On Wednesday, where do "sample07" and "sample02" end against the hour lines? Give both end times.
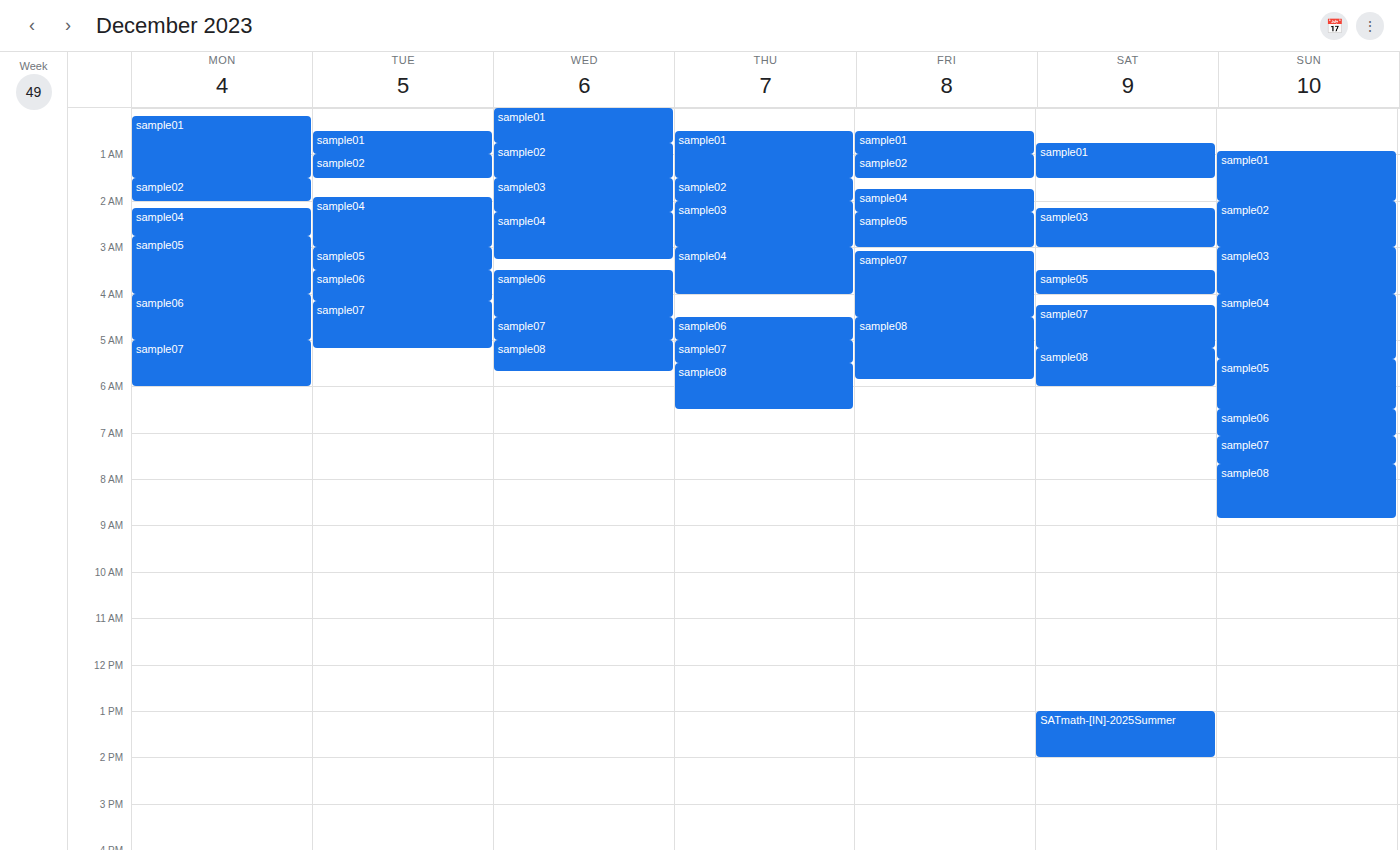
"sample07": 5:00 AM, exactly on the 5 AM line. "sample02": 1:30 AM, halfway between the 1 AM and 2 AM lines.